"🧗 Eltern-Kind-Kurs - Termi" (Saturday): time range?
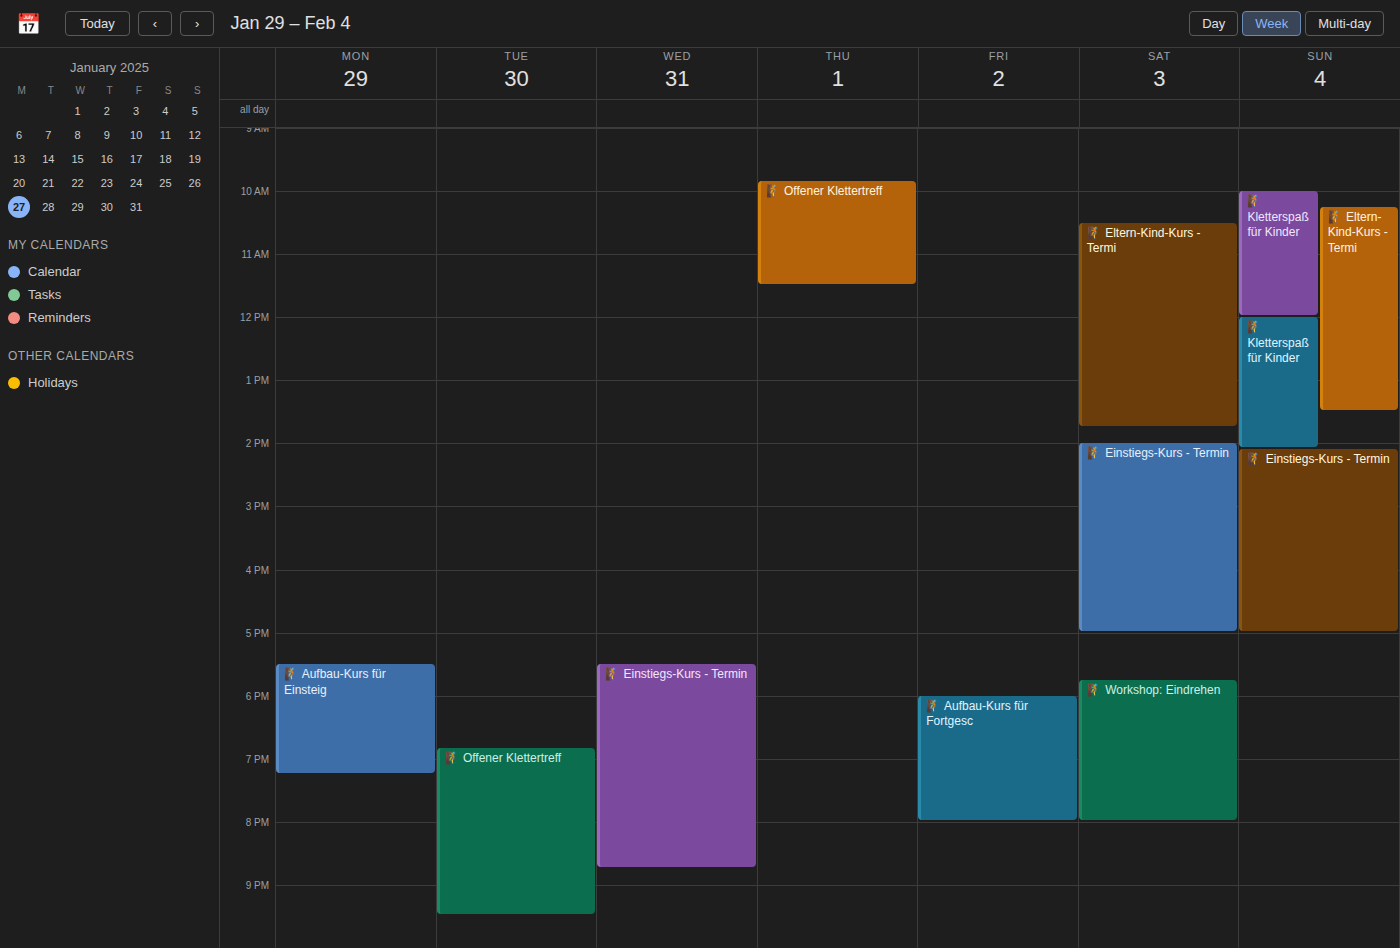
10:30 AM to 1:45 PM